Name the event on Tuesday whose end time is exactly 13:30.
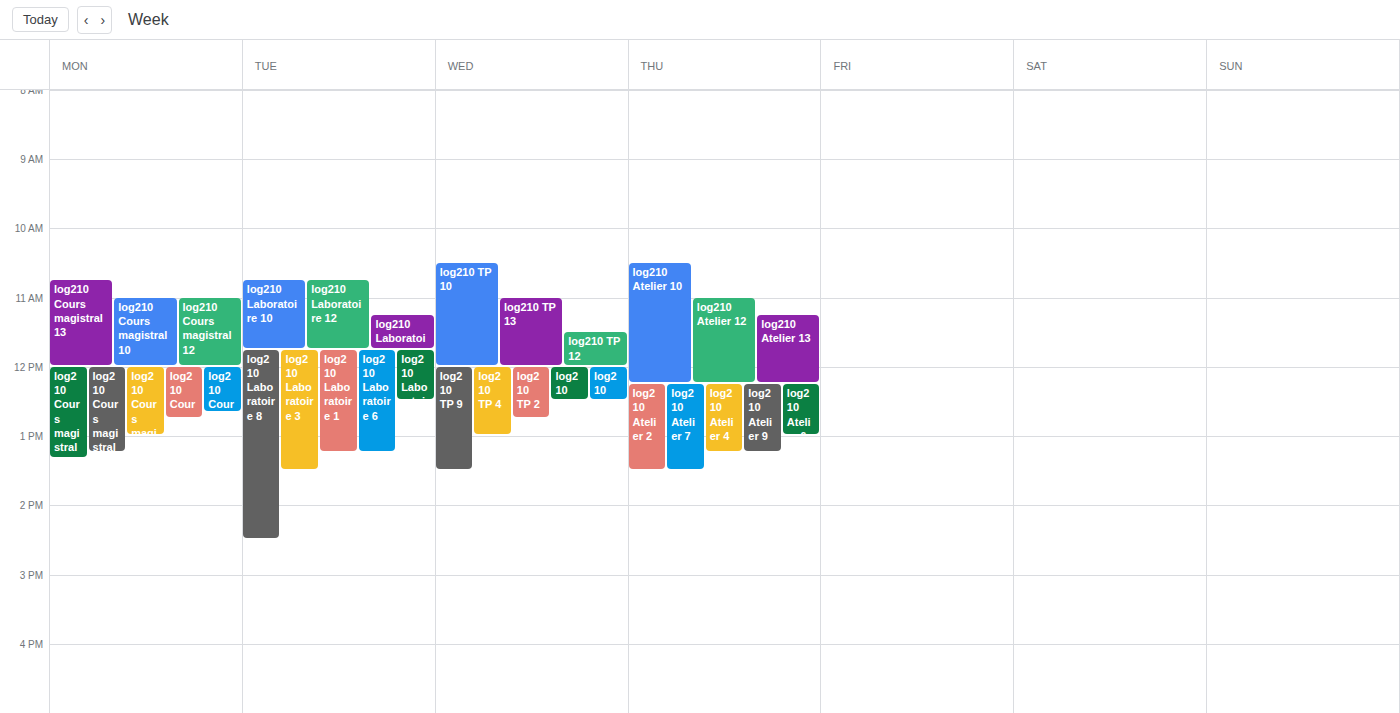
"log210 Laboratoire 3"